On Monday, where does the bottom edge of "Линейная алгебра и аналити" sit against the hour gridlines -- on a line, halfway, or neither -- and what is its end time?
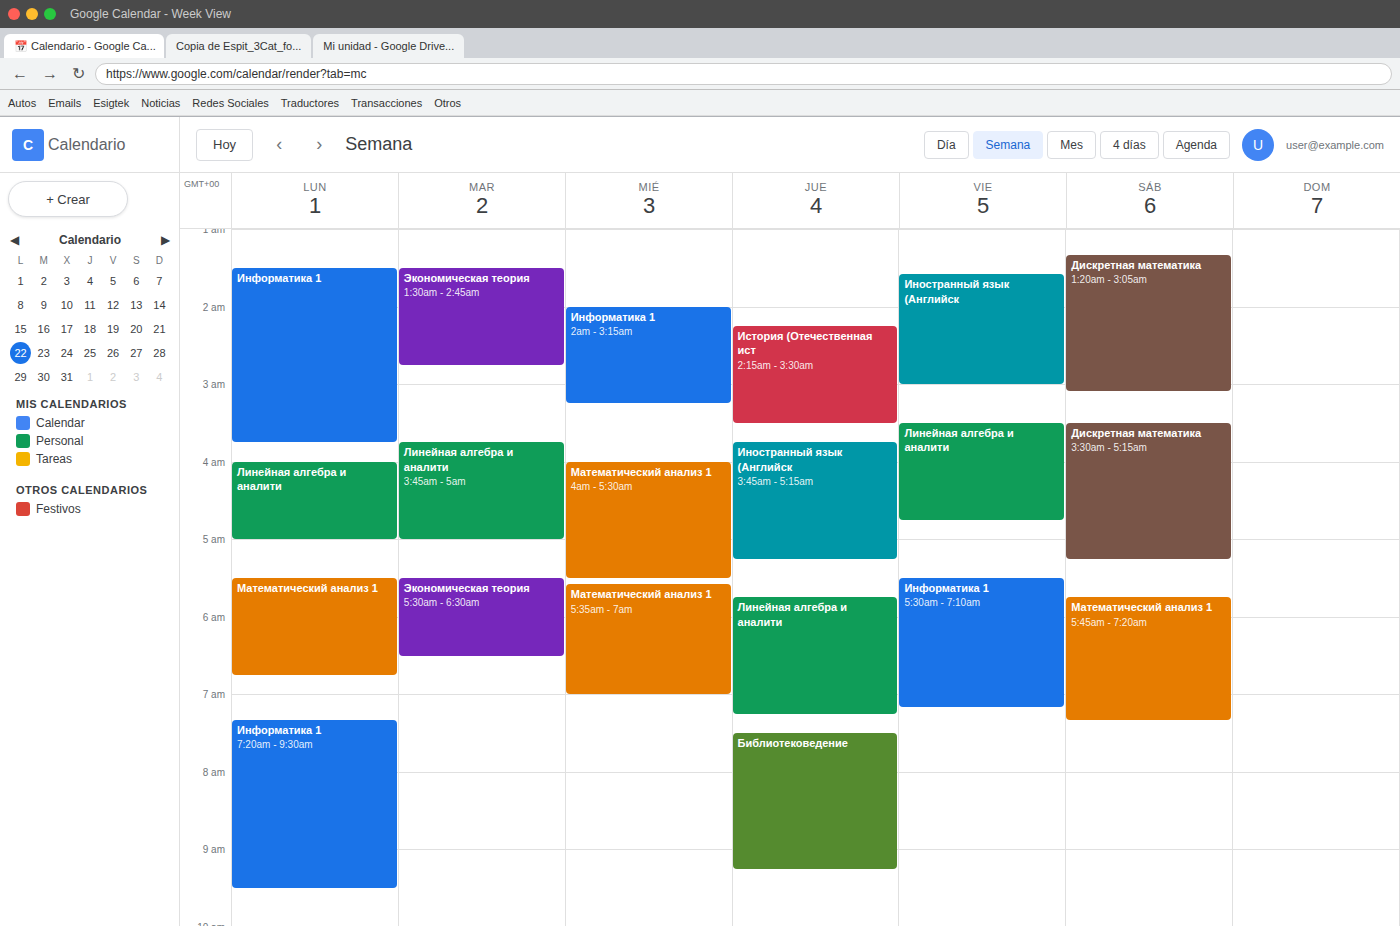
05:00 -- exactly on the 05:00 line.